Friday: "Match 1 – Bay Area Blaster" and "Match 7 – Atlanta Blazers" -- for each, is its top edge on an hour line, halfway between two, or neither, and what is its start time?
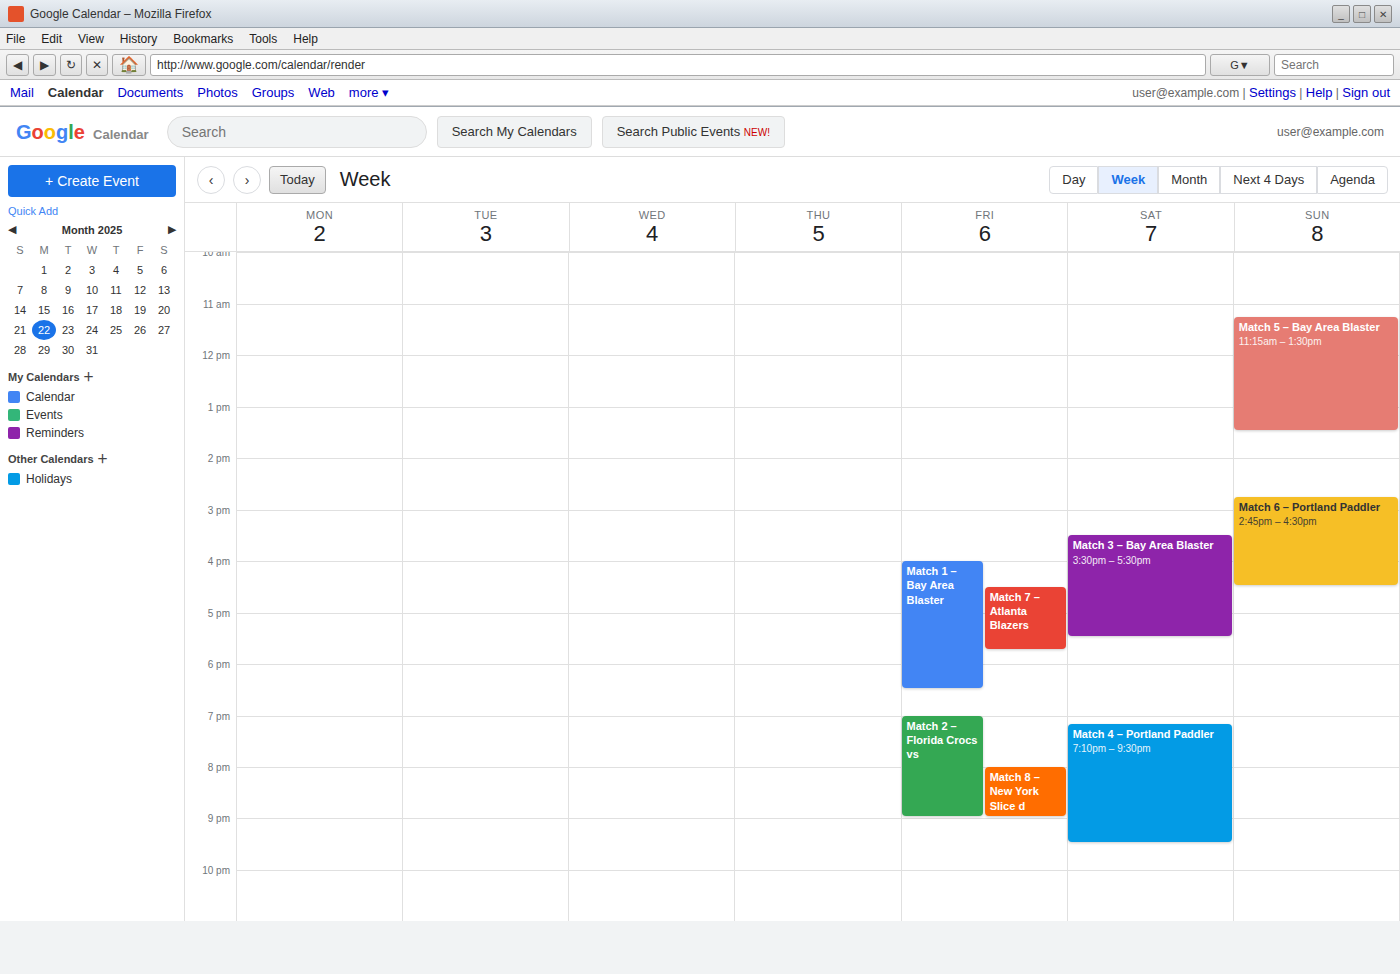
"Match 1 – Bay Area Blaster": 4:00 PM, exactly on the 4 PM line. "Match 7 – Atlanta Blazers": 4:30 PM, halfway between the 4 PM and 5 PM lines.